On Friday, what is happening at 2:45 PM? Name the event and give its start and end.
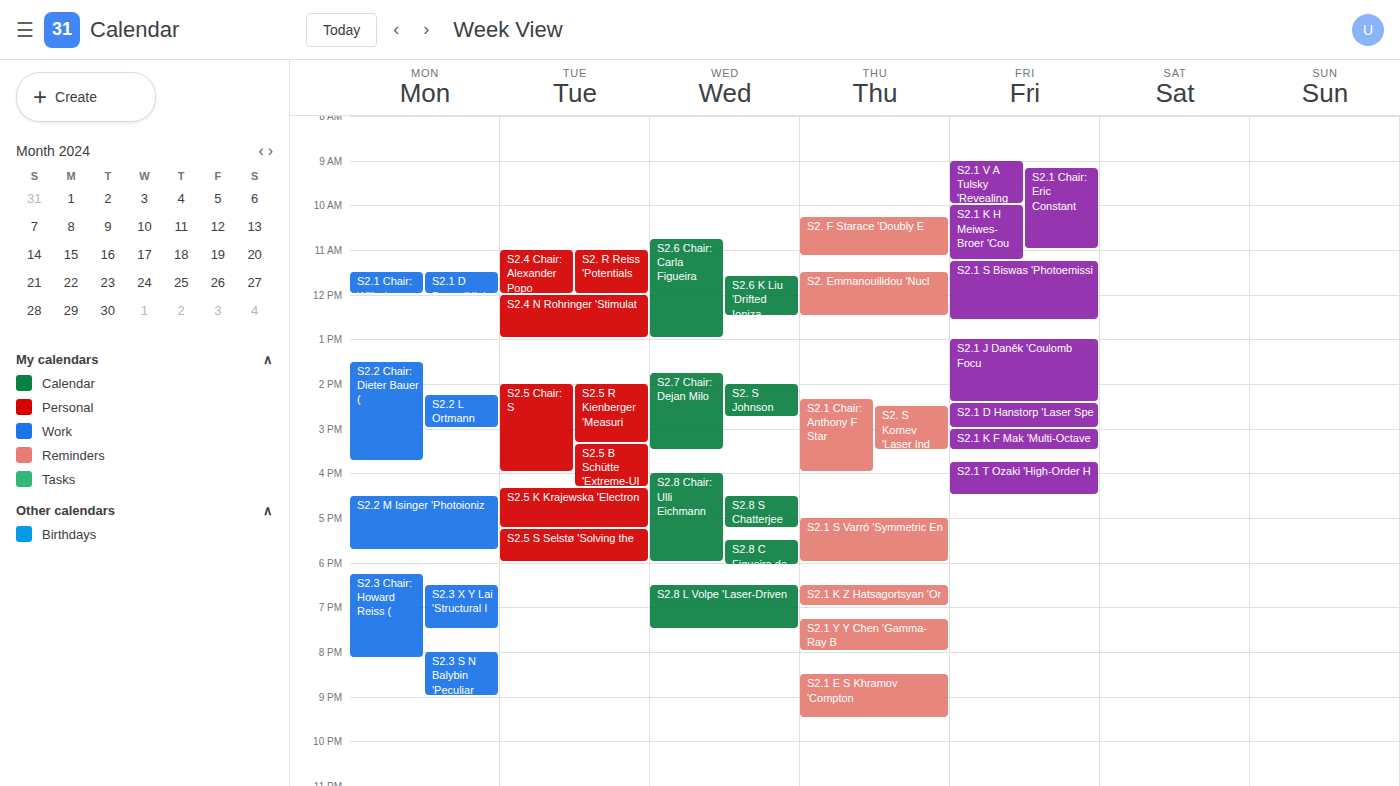
"S2.1 D Hanstorp 'Laser Spe", 2:25 PM to 3:00 PM